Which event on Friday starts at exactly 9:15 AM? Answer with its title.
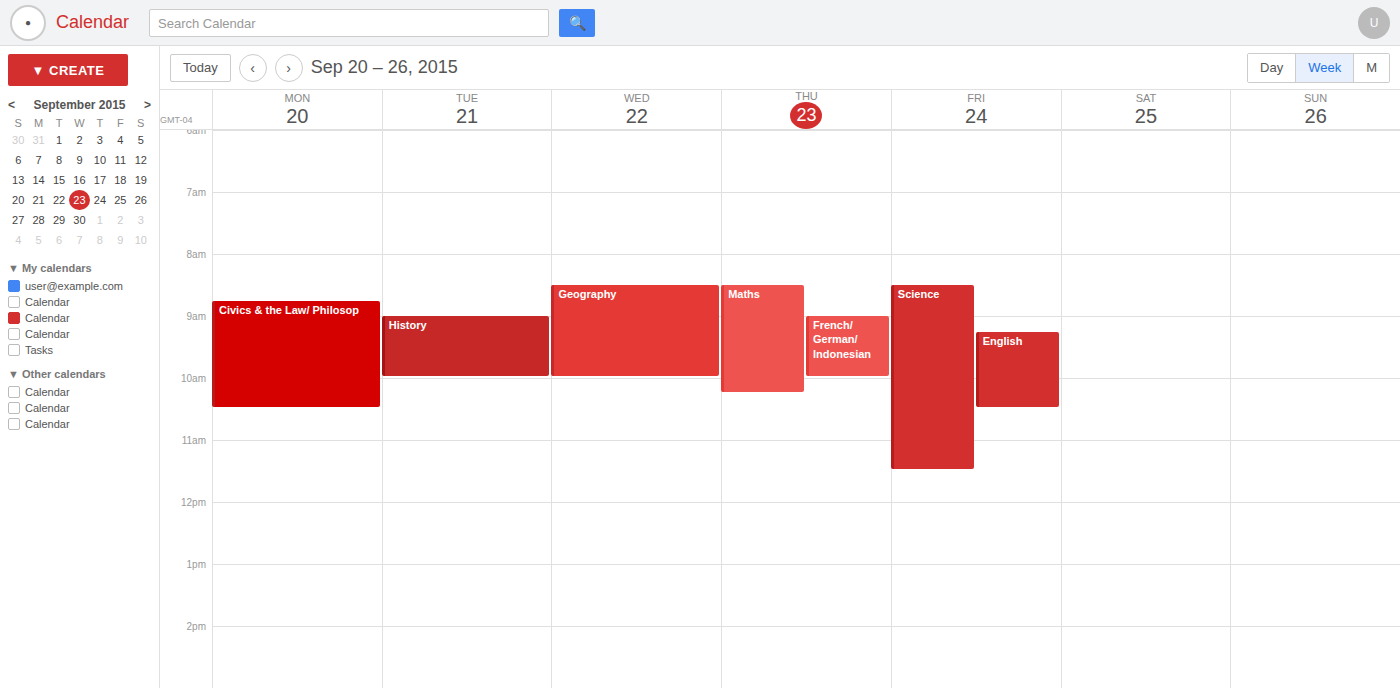
"English"